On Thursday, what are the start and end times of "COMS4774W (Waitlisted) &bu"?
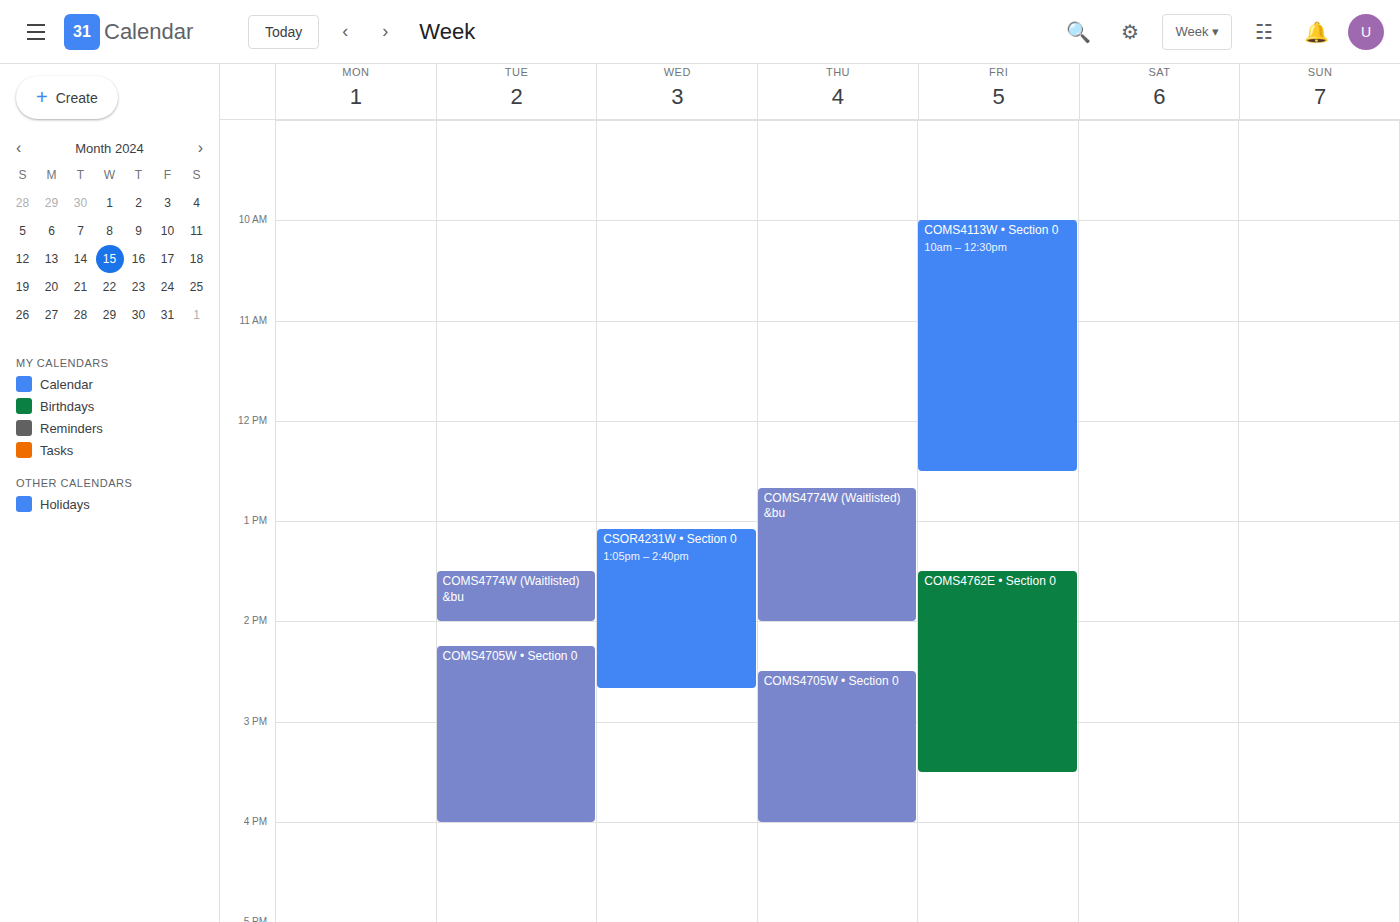
12:40 to 14:00